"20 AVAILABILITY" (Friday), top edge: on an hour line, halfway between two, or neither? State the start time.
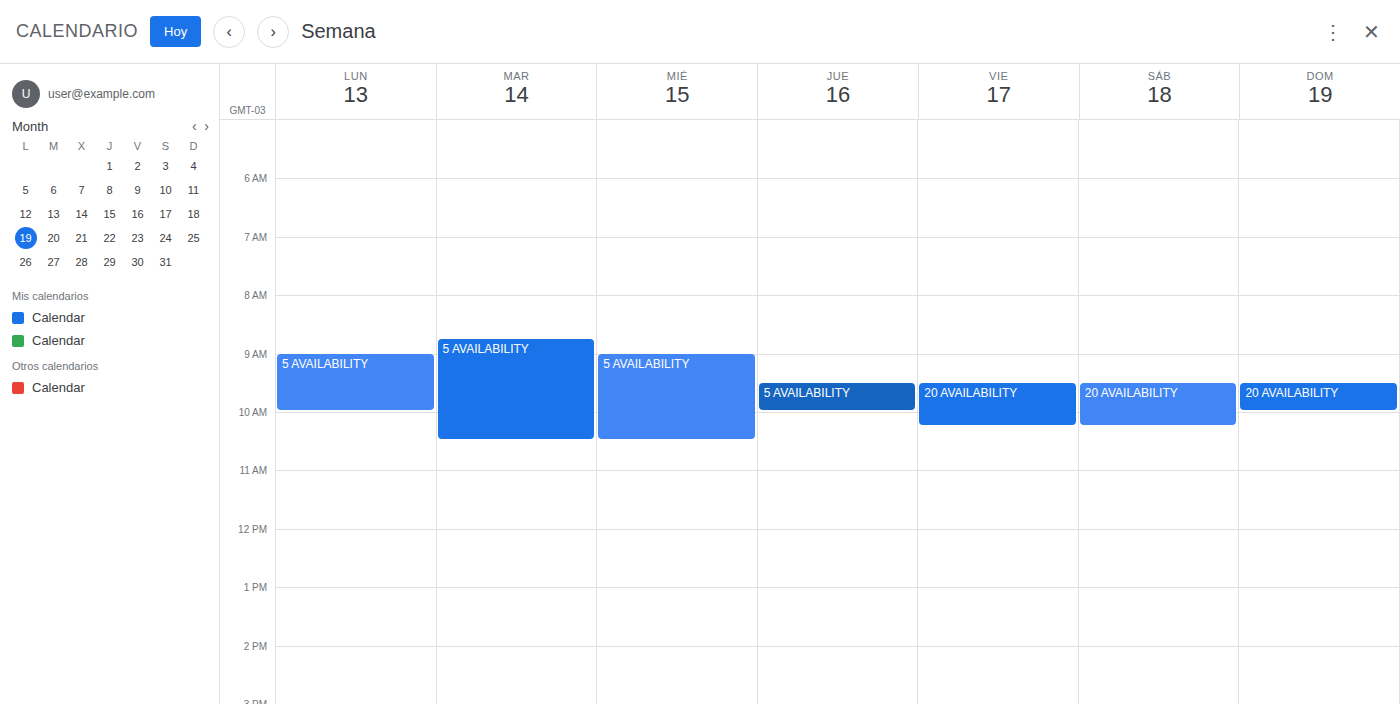
9:30 AM -- halfway between the 9 AM and 10 AM lines.